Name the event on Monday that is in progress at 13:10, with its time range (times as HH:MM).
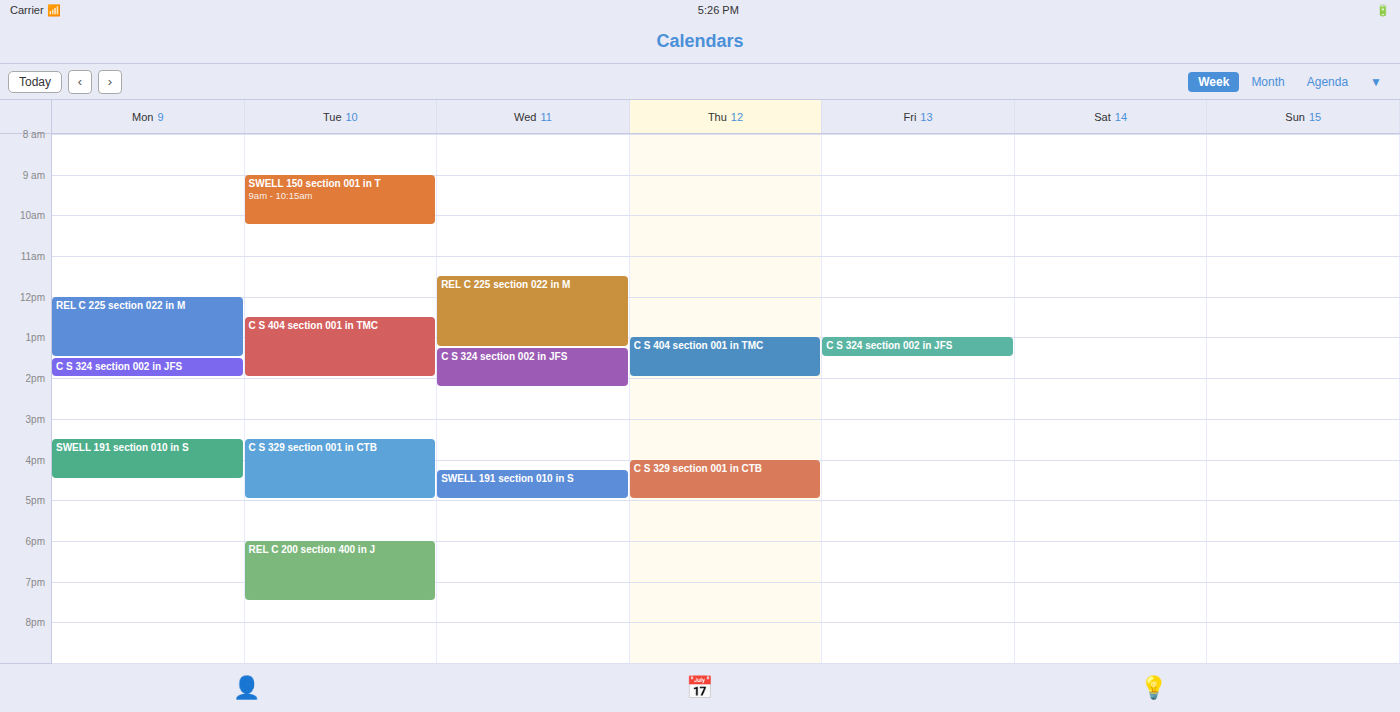
"REL C 225 section 022 in M", 12:00 to 13:30